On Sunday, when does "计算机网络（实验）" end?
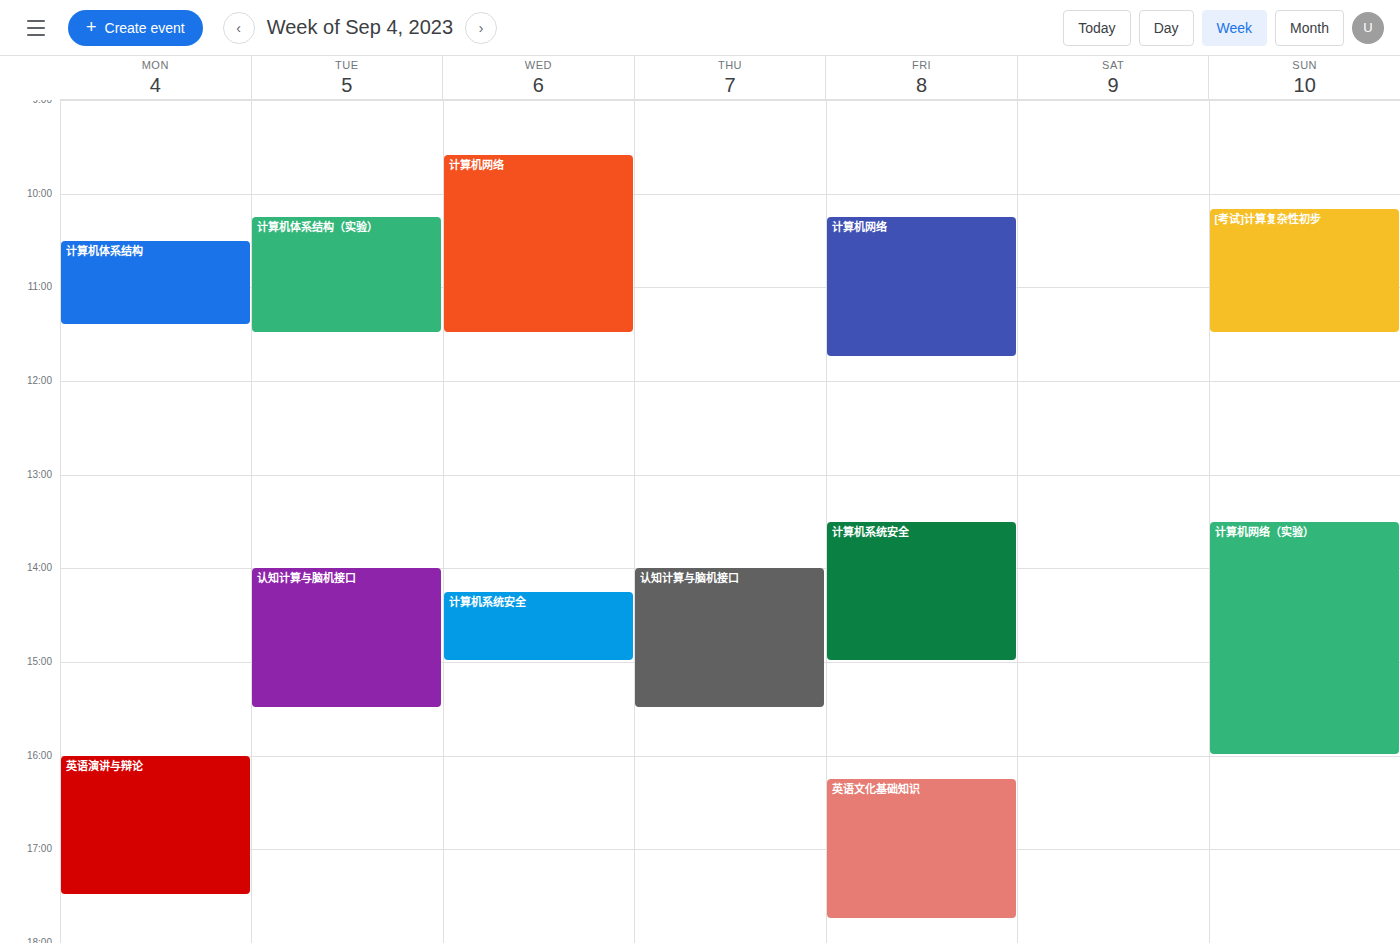
4:00 PM